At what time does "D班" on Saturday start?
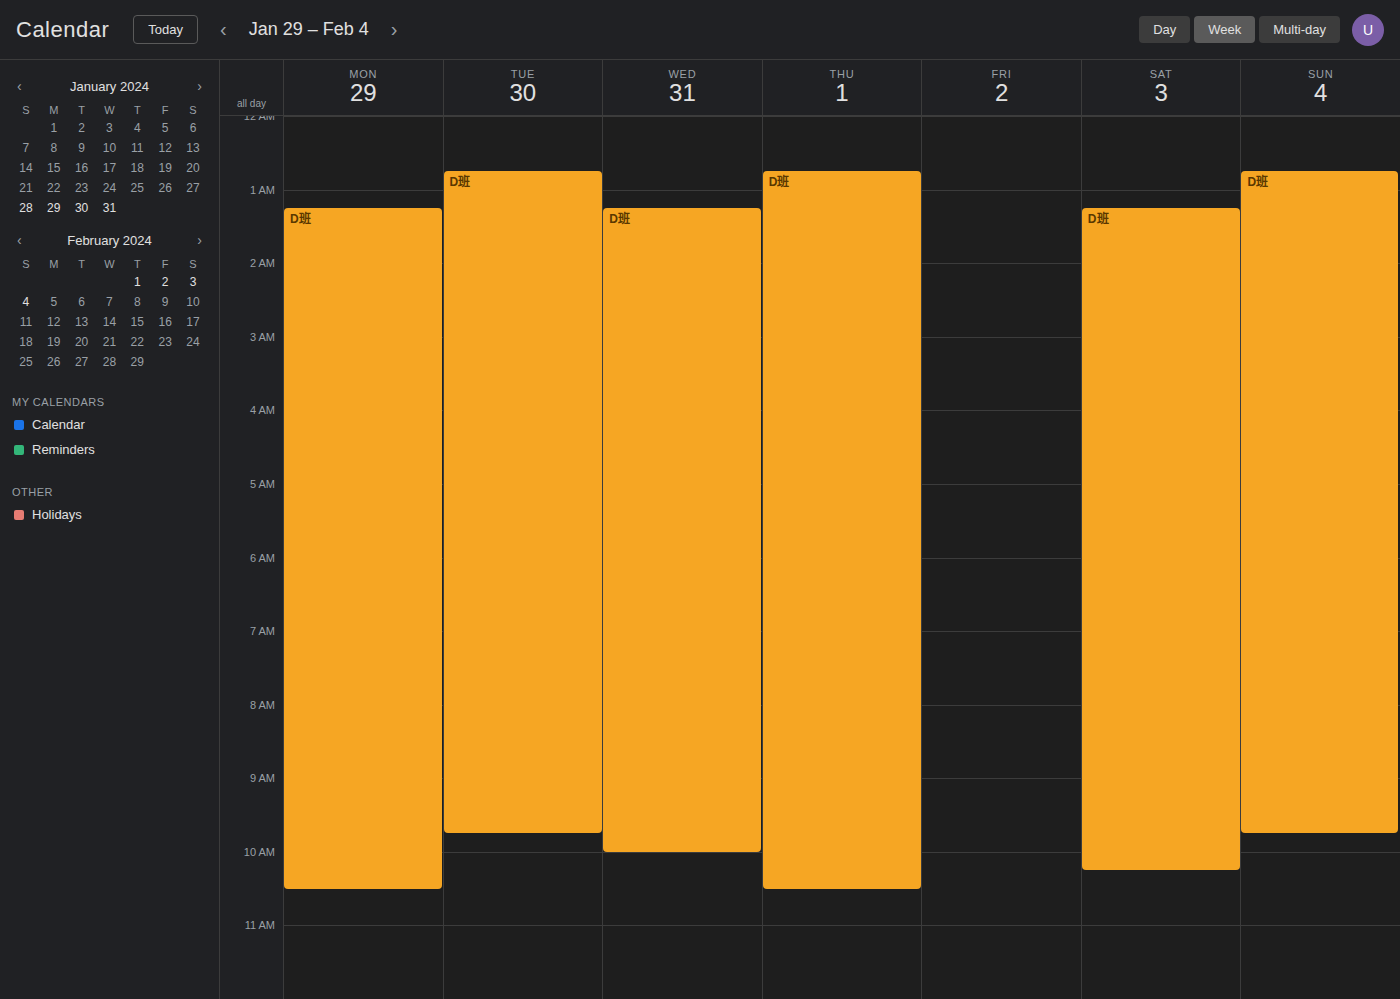
01:15